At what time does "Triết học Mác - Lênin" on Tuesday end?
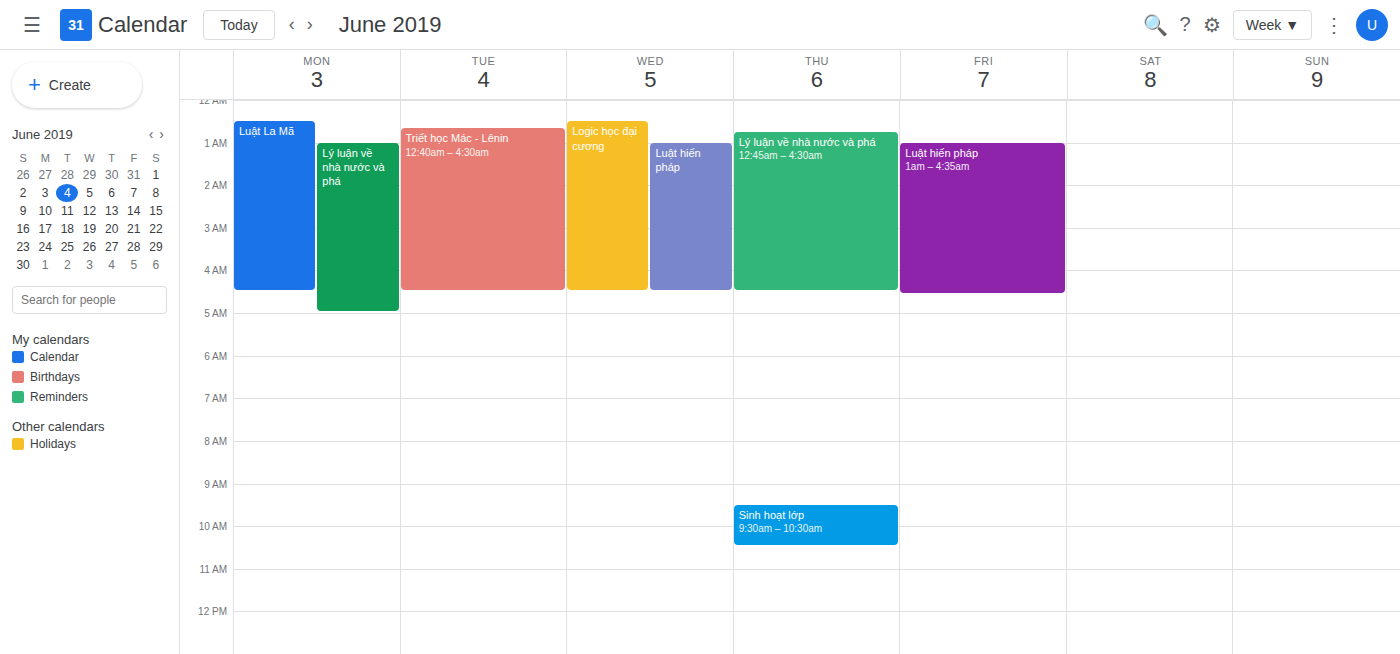
4:30 AM